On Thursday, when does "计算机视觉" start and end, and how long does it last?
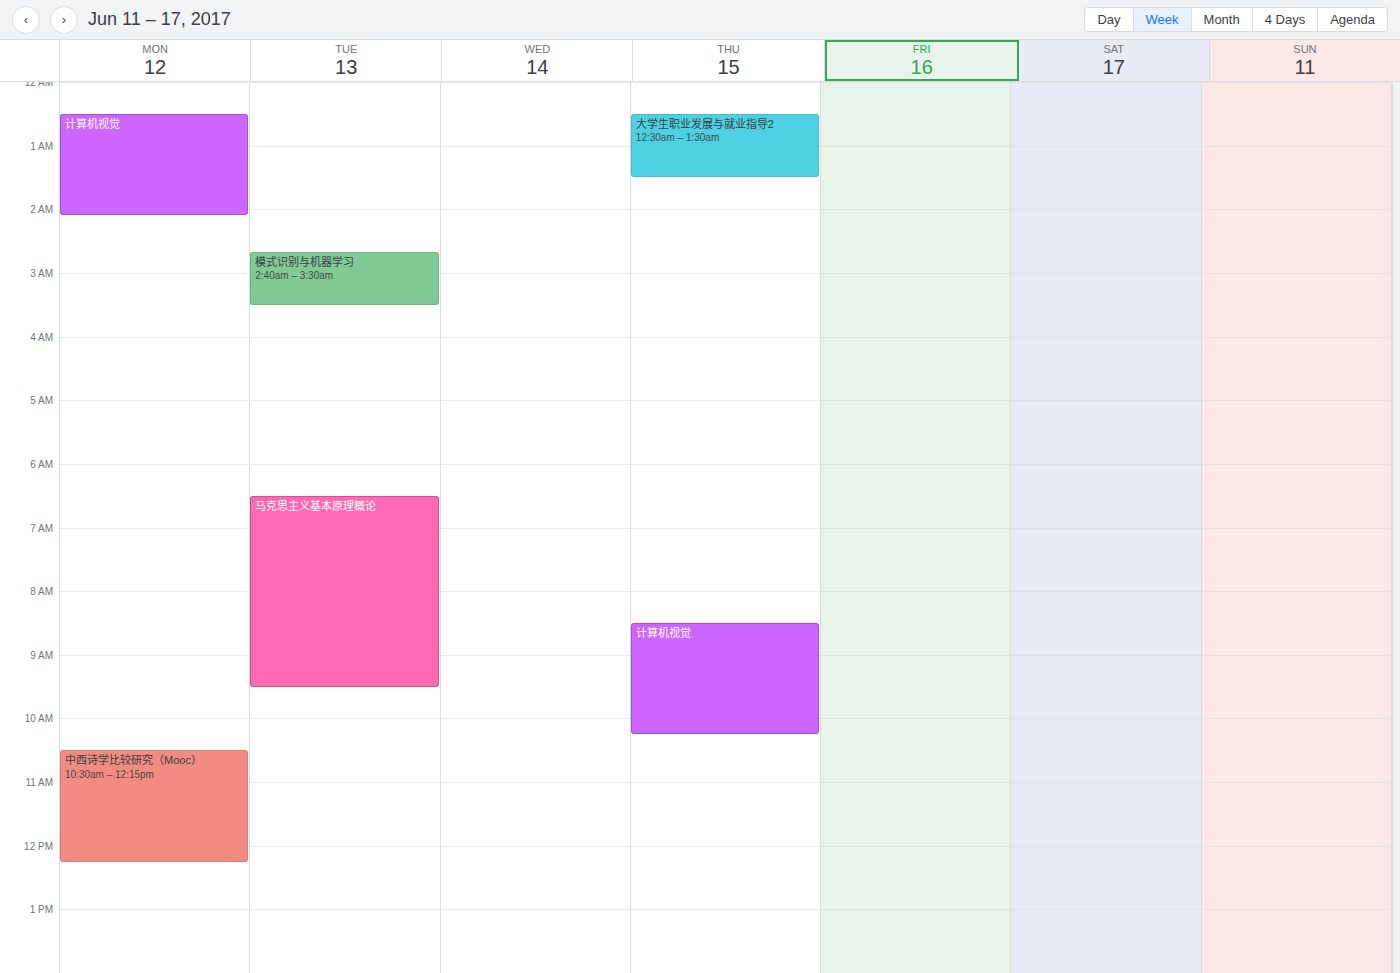
8:30 AM to 10:15 AM, 1 hour 45 minutes